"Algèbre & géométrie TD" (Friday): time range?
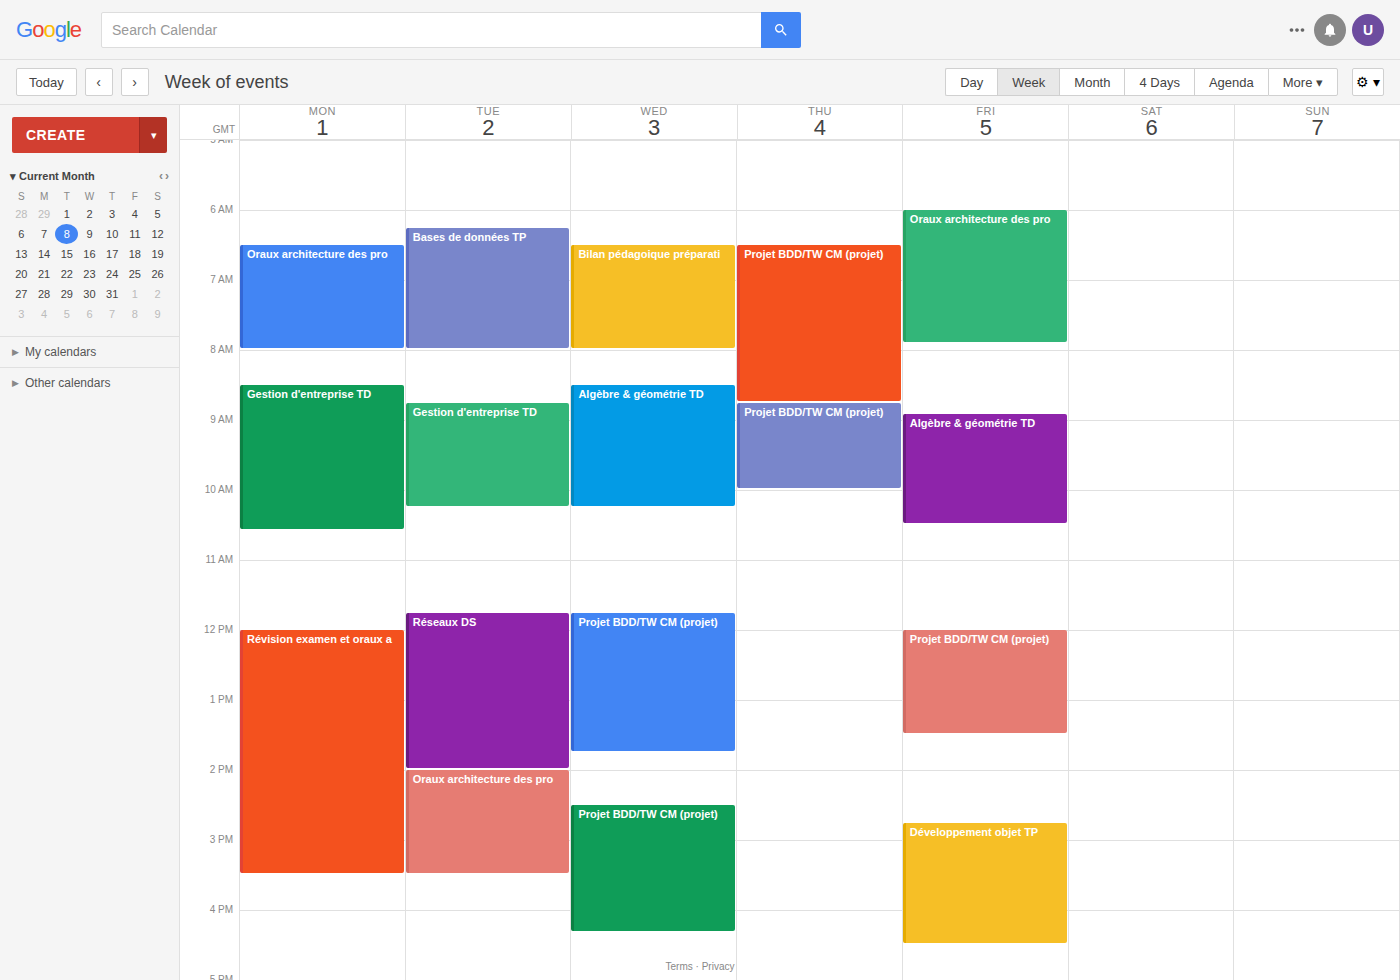
8:55 AM to 10:30 AM